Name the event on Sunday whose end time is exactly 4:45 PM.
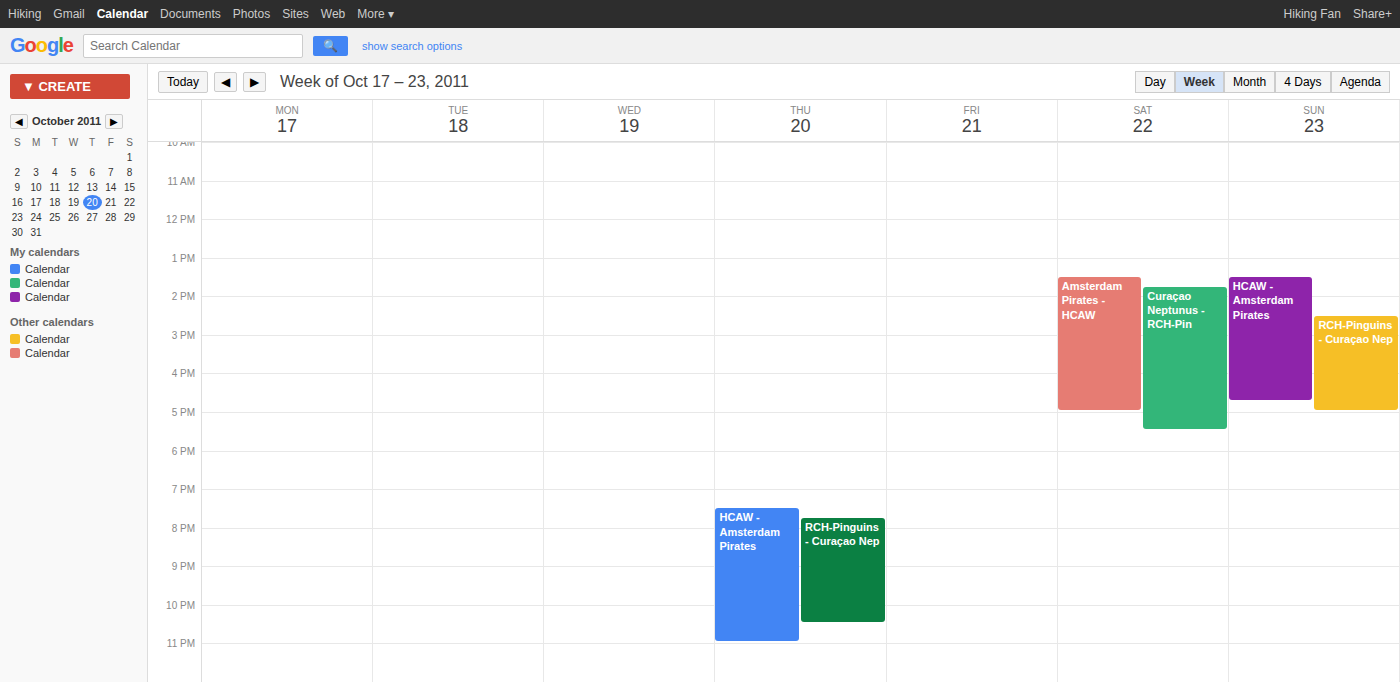
"HCAW - Amsterdam Pirates"